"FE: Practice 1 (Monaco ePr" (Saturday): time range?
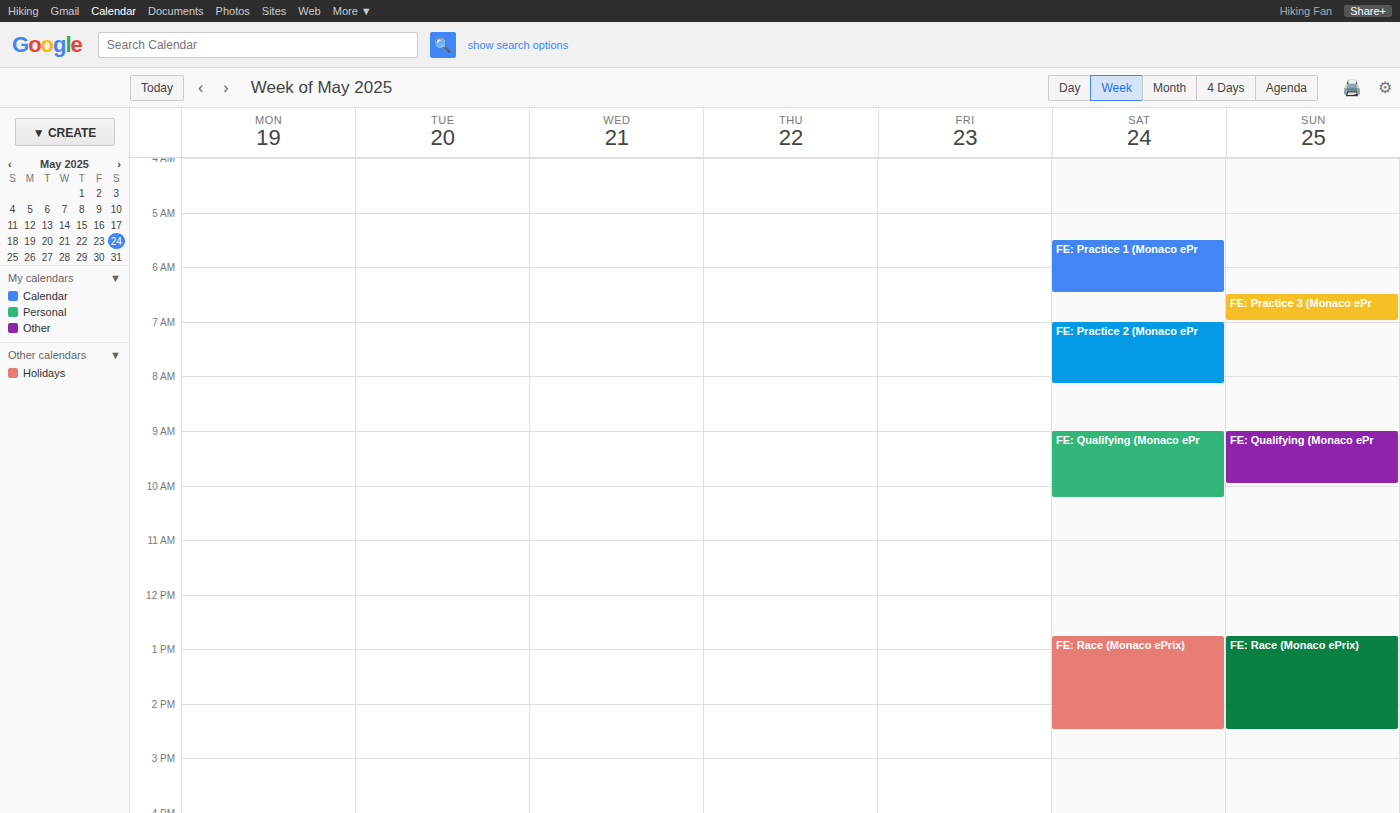
5:30 AM to 6:30 AM